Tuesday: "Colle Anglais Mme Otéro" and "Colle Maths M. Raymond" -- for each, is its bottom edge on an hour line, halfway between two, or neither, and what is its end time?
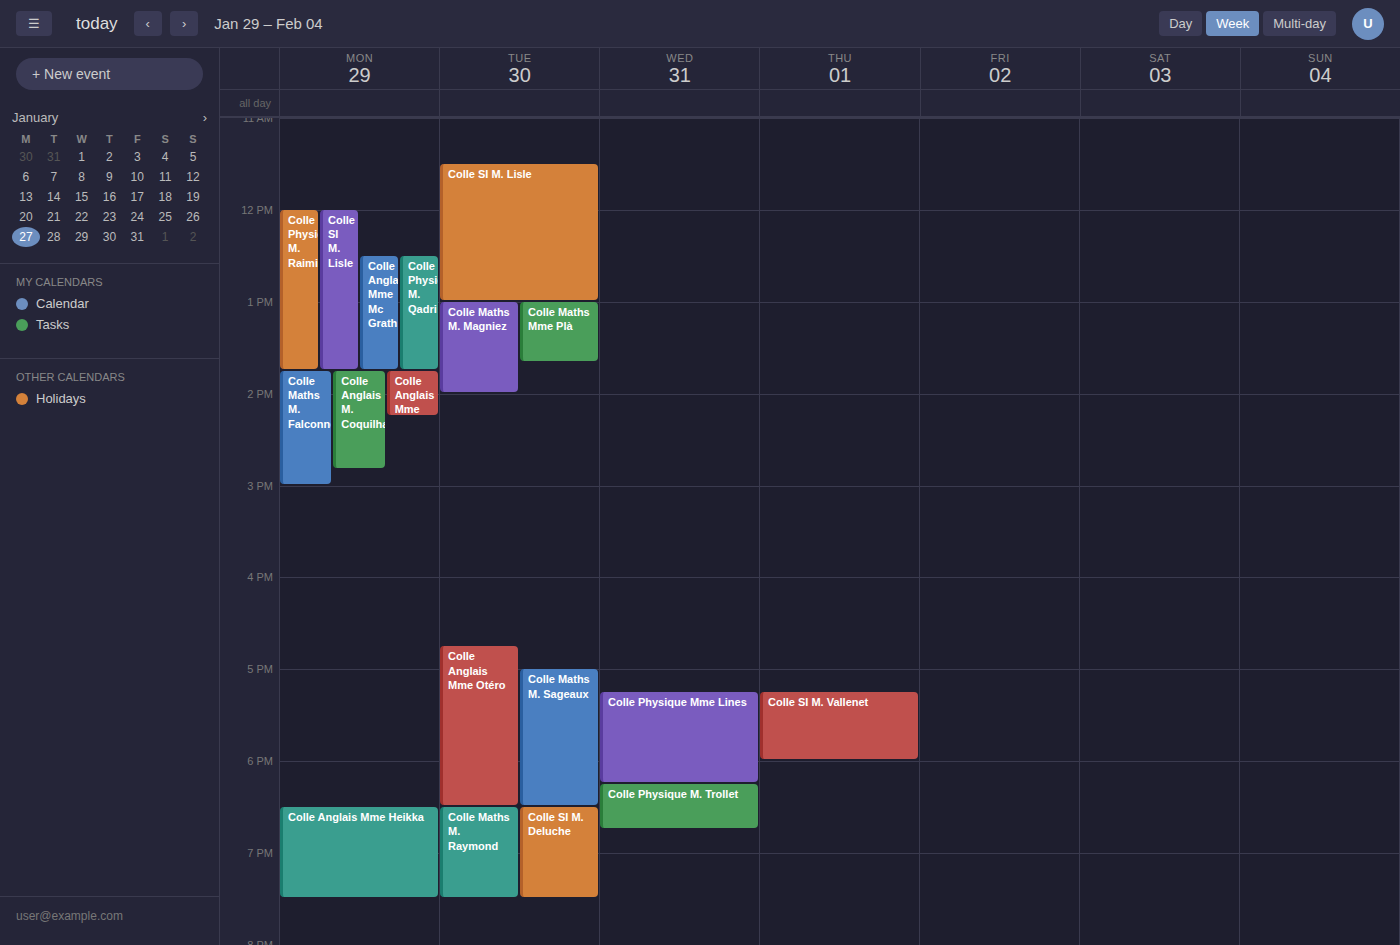
"Colle Anglais Mme Otéro": 6:30 PM, halfway between the 6 PM and 7 PM lines. "Colle Maths M. Raymond": 7:30 PM, halfway between the 7 PM and 8 PM lines.